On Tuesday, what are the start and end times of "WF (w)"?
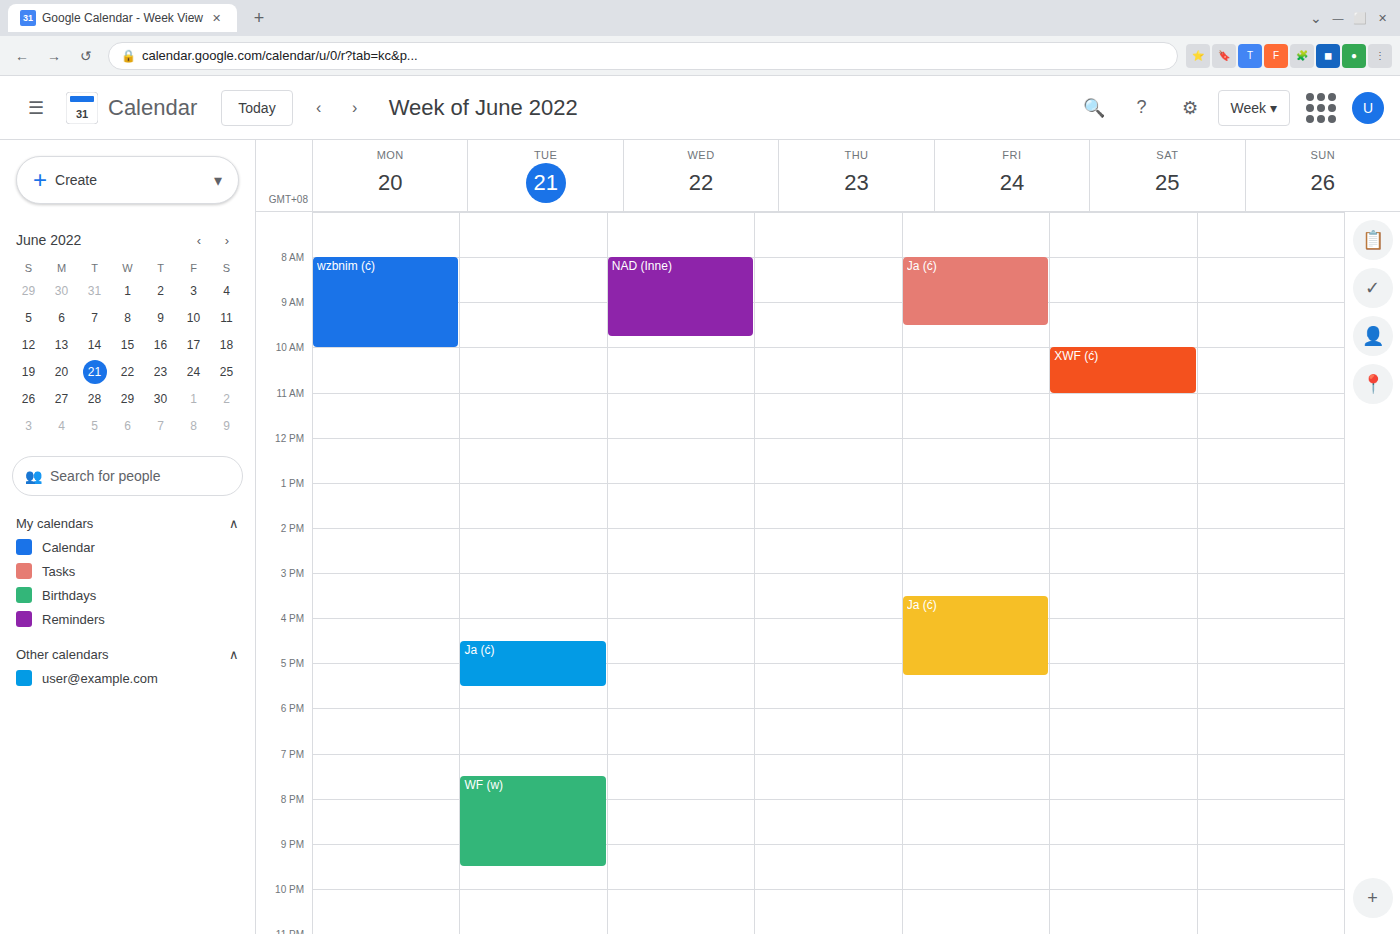
7:30 PM to 9:30 PM